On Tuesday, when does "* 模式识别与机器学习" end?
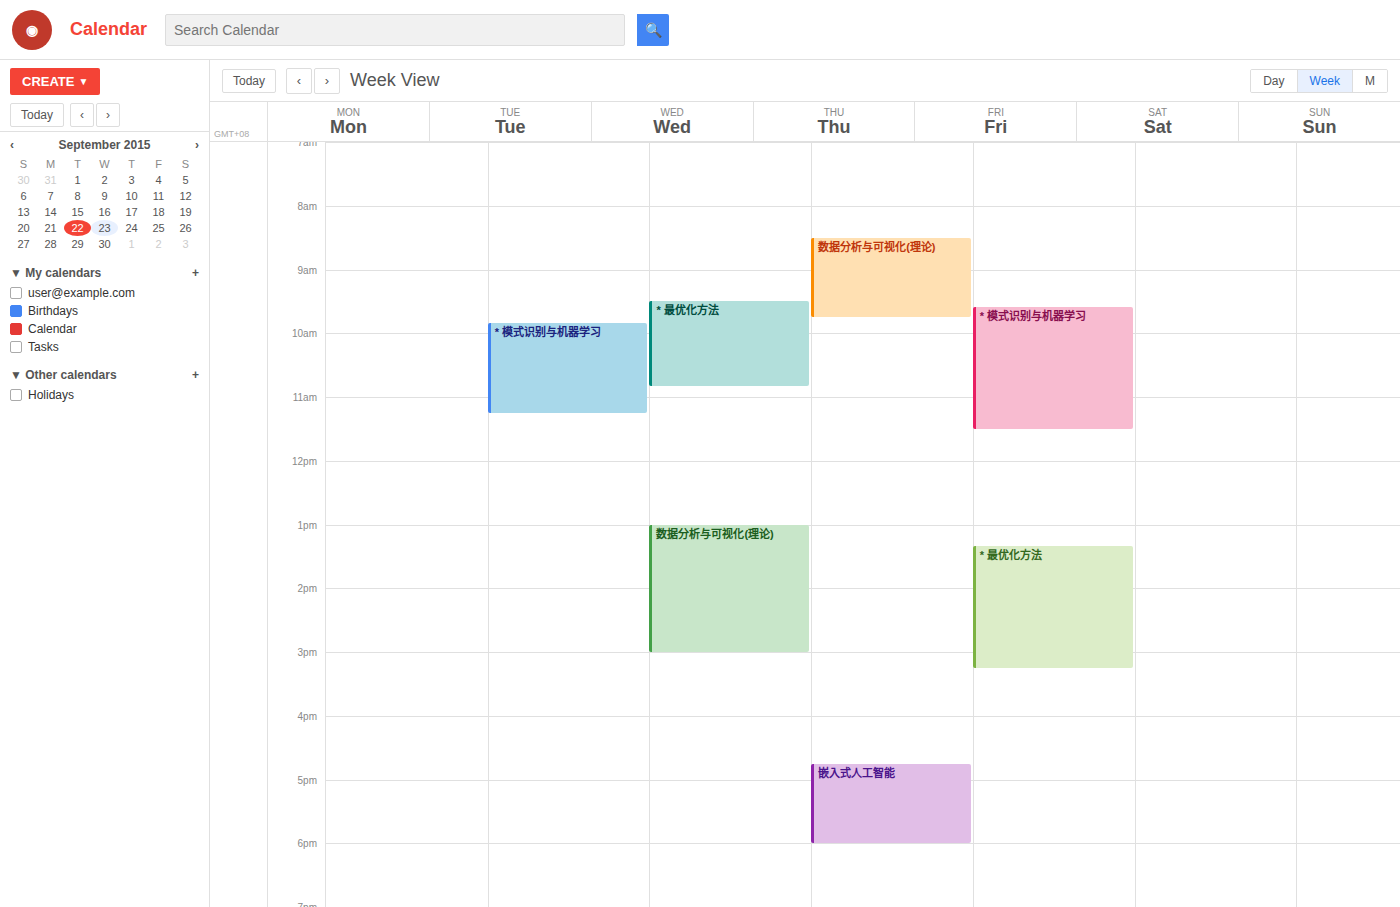
11:15 AM